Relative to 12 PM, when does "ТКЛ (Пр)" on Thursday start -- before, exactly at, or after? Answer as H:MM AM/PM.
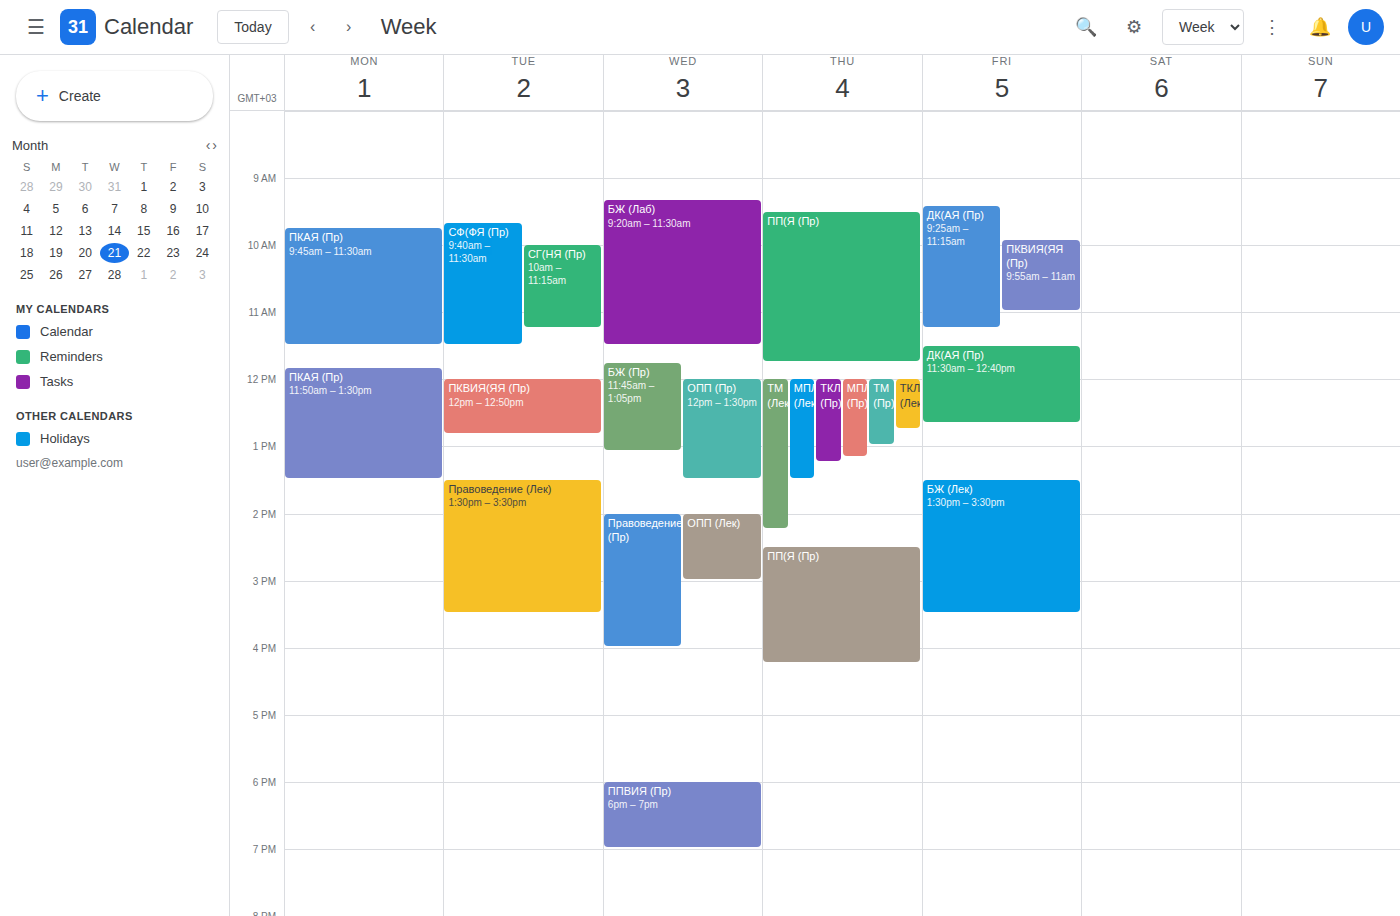
12:00 PM -- exactly at 12 PM, on the 12 PM line.